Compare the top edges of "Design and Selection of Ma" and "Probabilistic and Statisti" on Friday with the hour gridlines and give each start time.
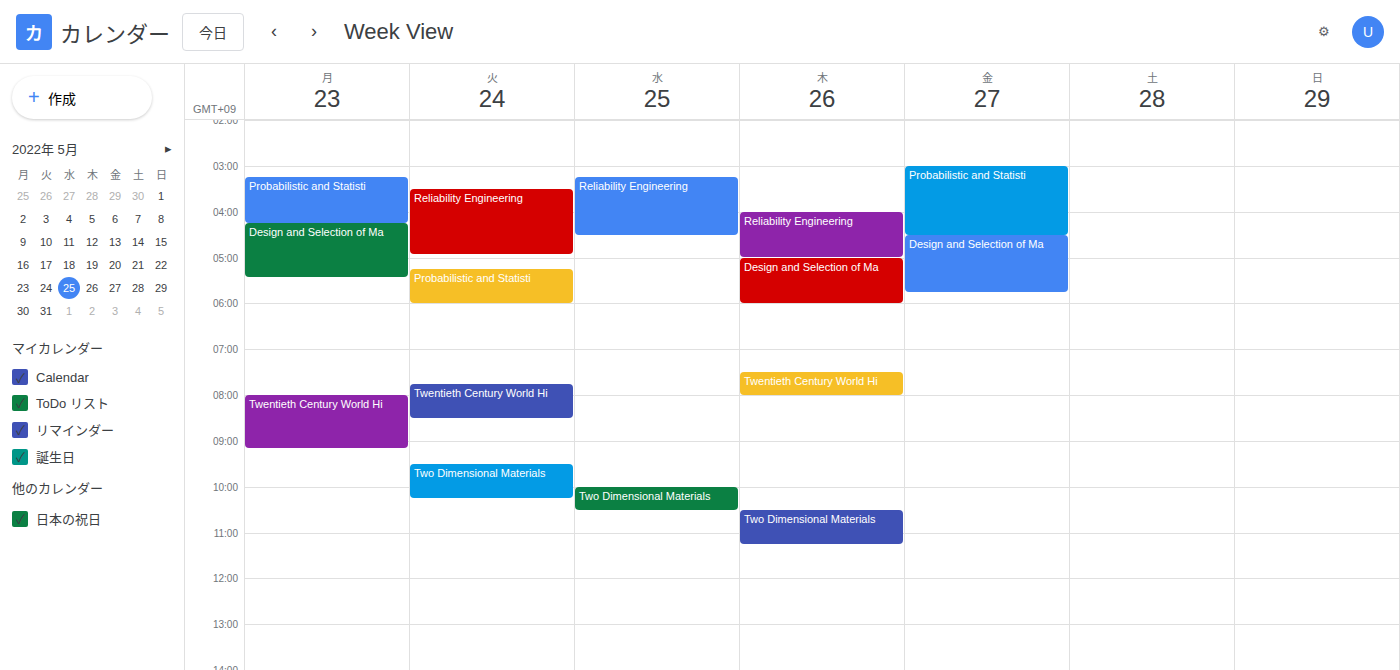
"Design and Selection of Ma": 4:30 AM, halfway between the 4 AM and 5 AM lines. "Probabilistic and Statisti": 3:00 AM, exactly on the 3 AM line.